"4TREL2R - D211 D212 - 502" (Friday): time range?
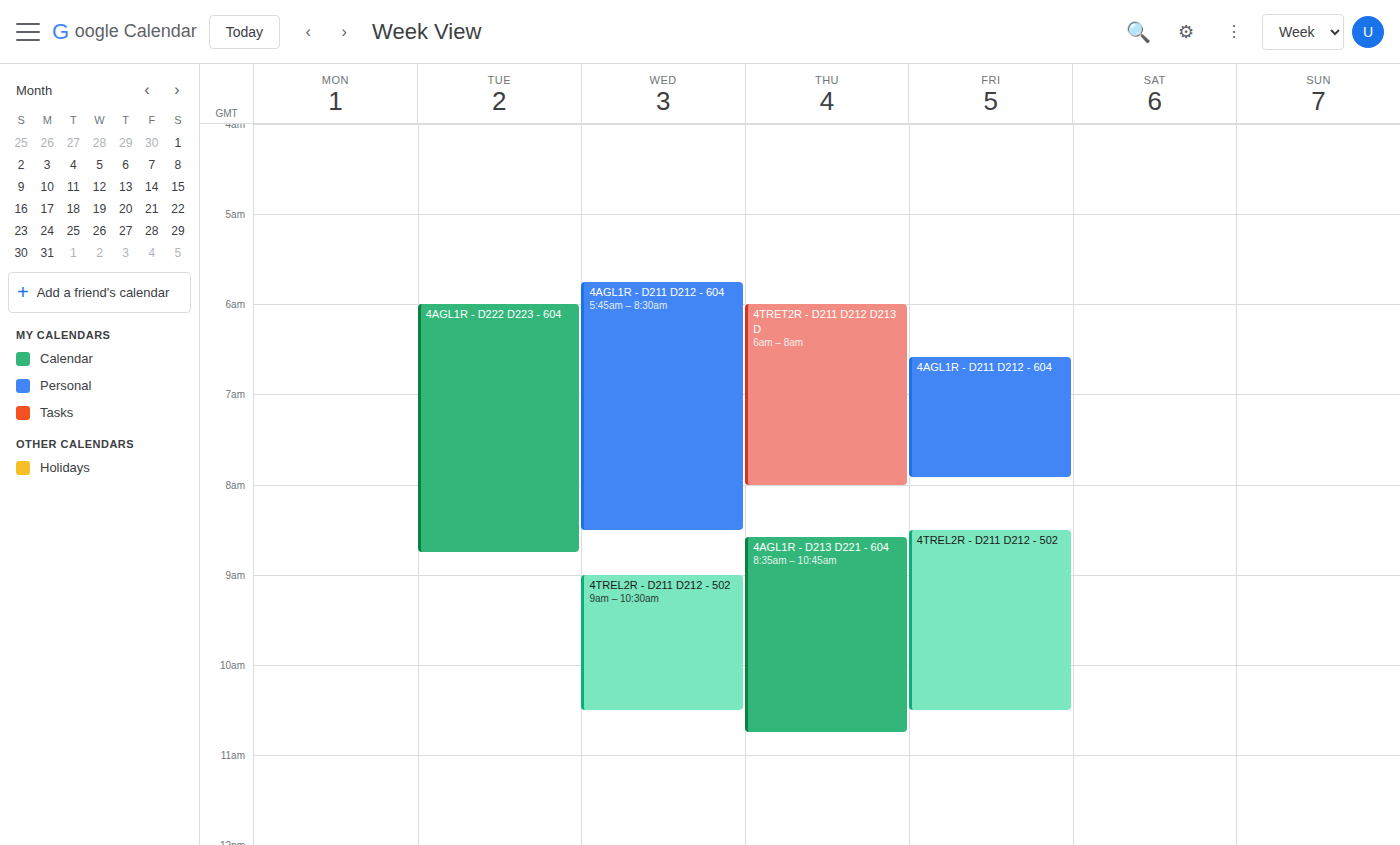
8:30 AM to 10:30 AM